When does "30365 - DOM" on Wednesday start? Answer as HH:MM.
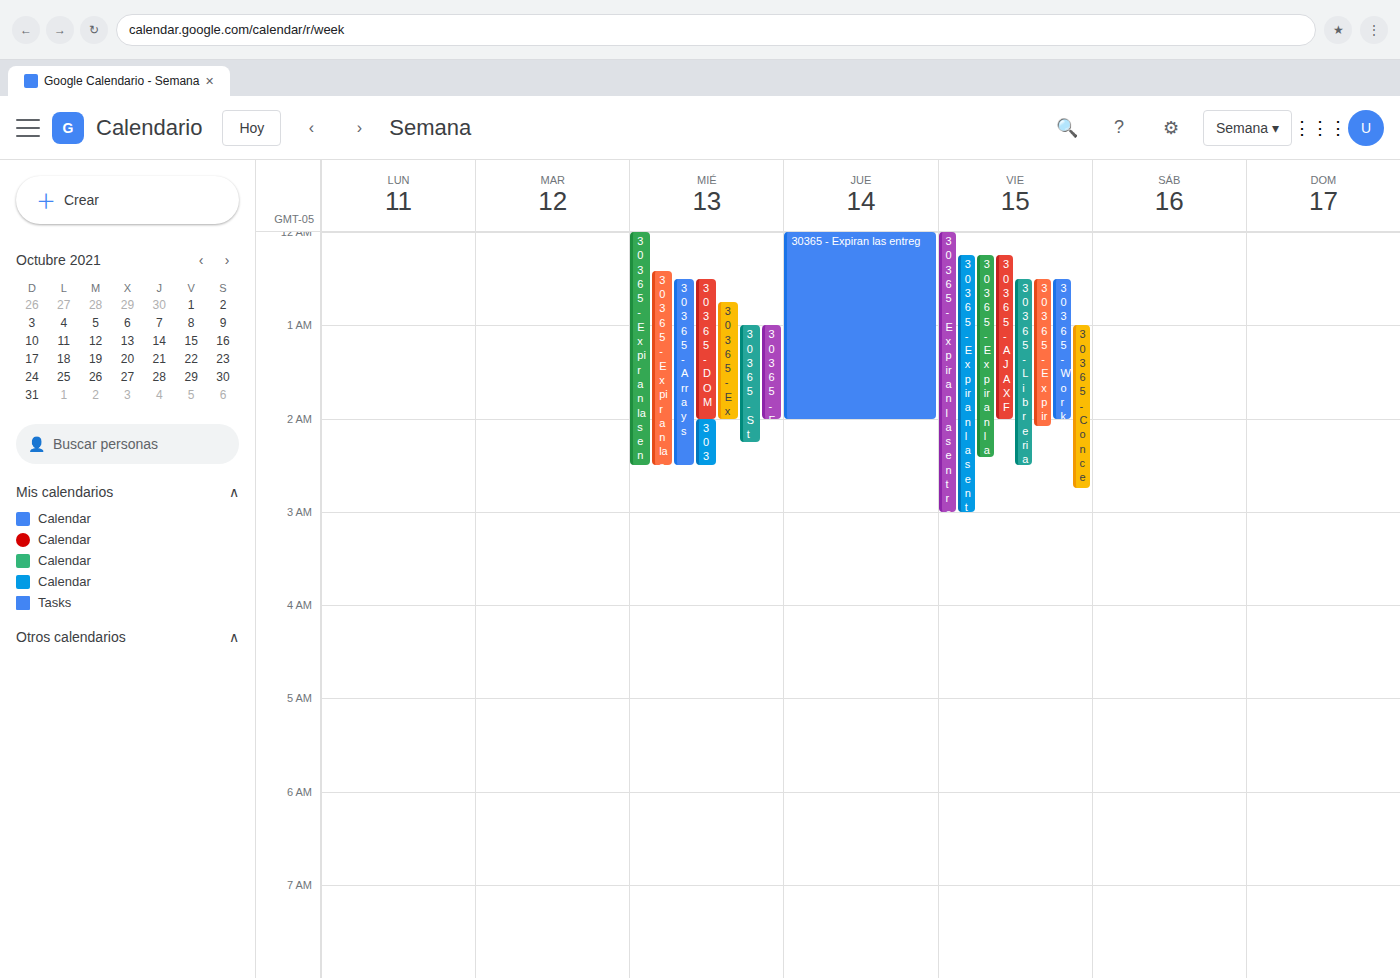
00:30